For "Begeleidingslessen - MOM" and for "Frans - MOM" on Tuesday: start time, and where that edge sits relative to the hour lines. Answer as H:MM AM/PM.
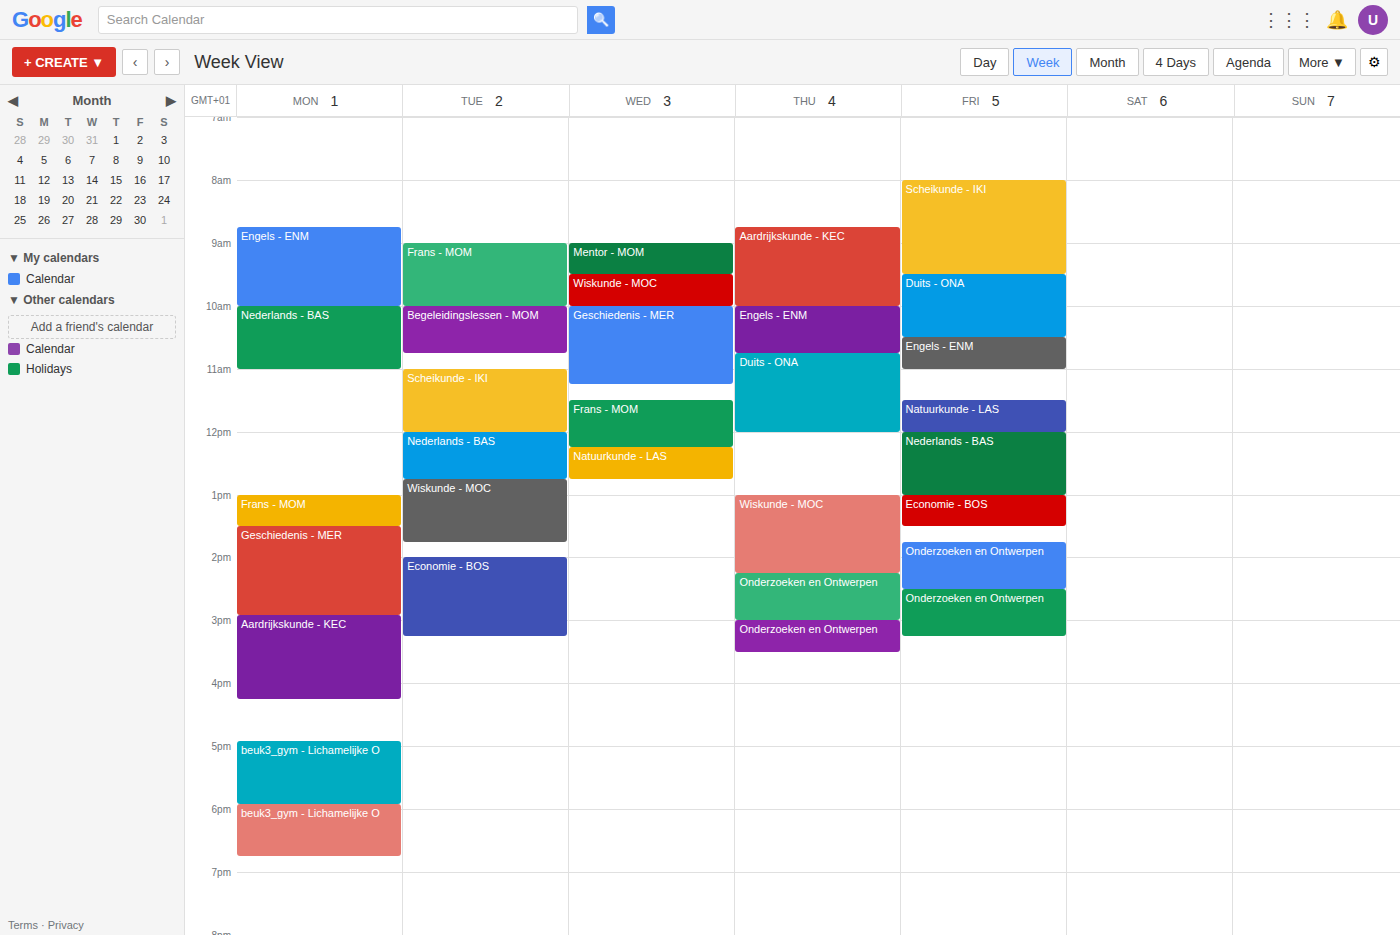
"Begeleidingslessen - MOM": 10:00 AM, exactly on the 10 AM line. "Frans - MOM": 9:00 AM, exactly on the 9 AM line.